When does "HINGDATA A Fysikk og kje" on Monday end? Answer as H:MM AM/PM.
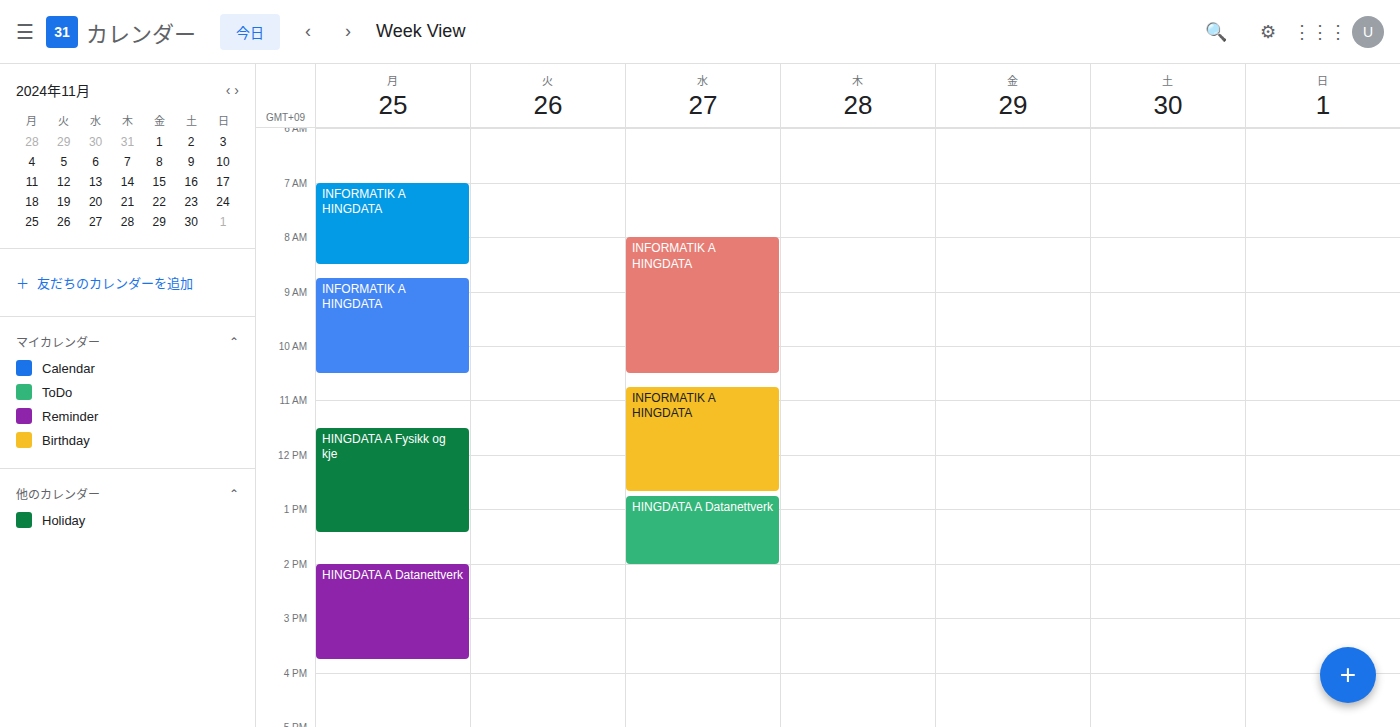
1:25 PM